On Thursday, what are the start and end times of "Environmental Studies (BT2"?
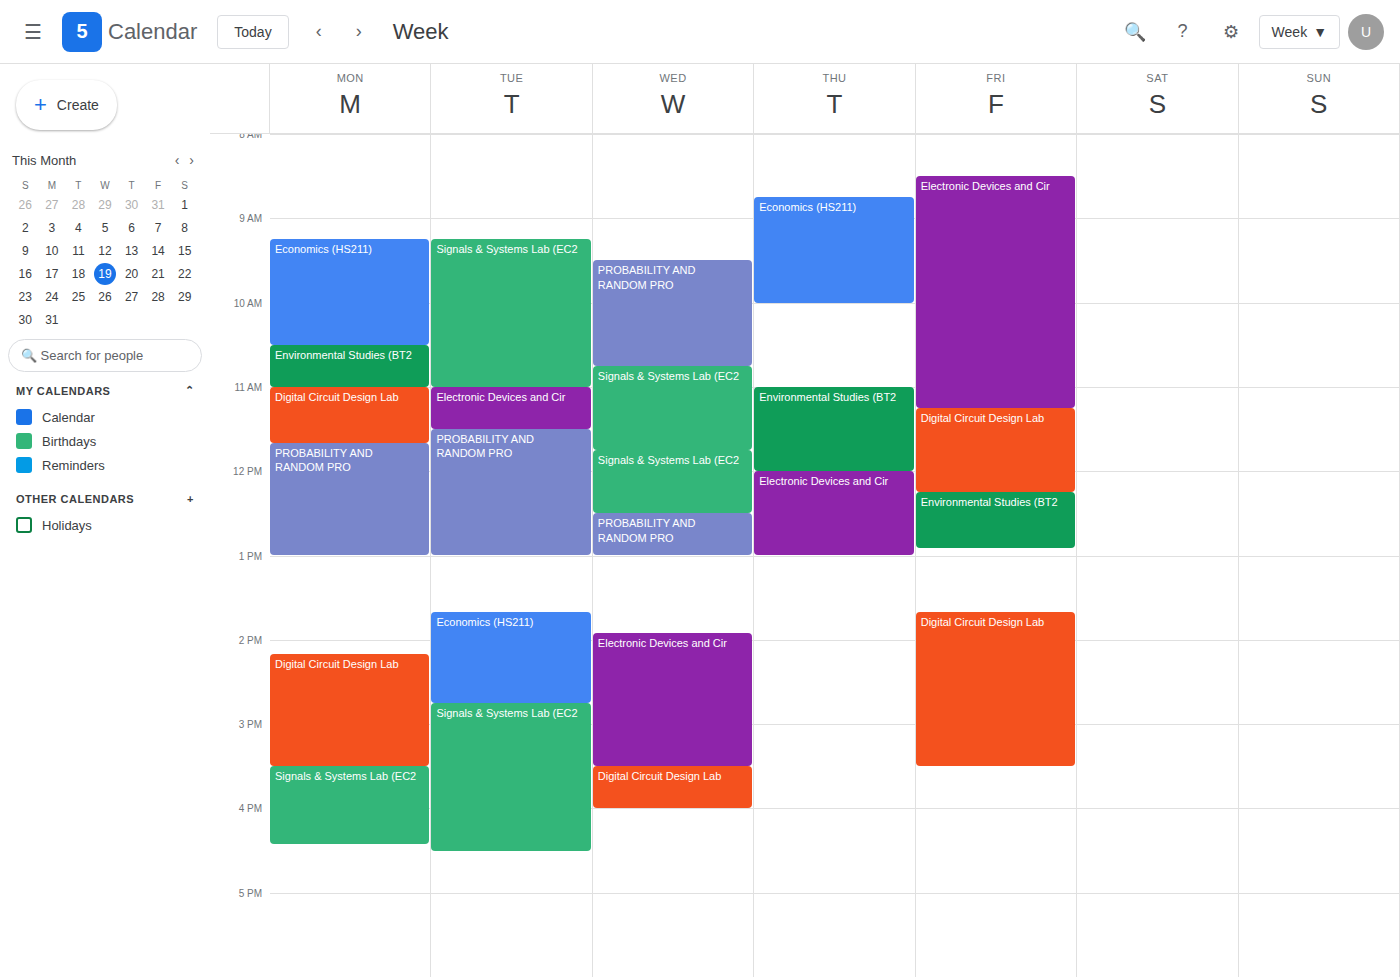
11:00 AM to 12:00 PM